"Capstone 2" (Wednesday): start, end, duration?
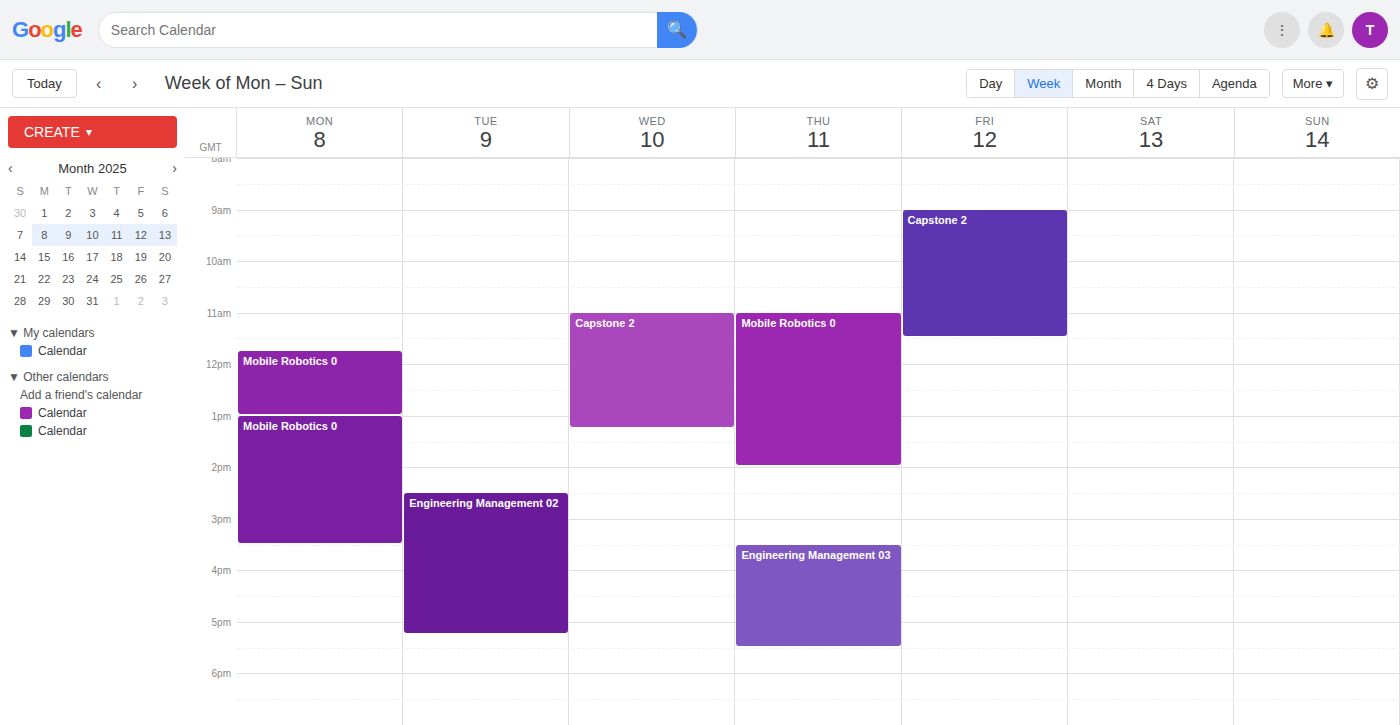
11:00 AM to 1:15 PM, 2 hours 15 minutes